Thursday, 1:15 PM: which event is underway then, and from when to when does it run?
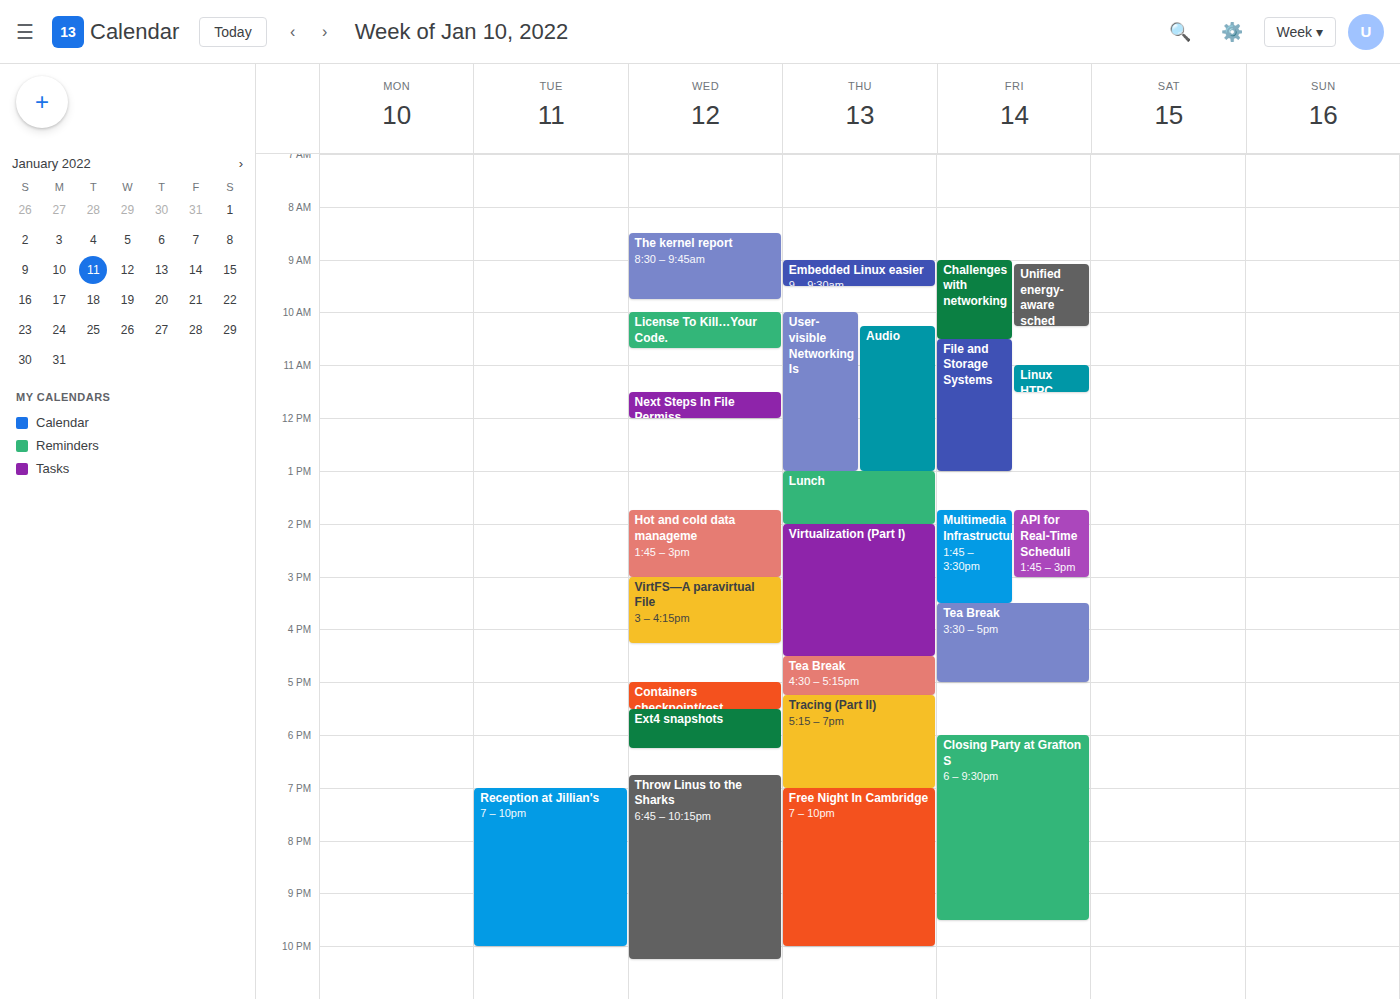
"Lunch", 1:00 PM to 2:00 PM